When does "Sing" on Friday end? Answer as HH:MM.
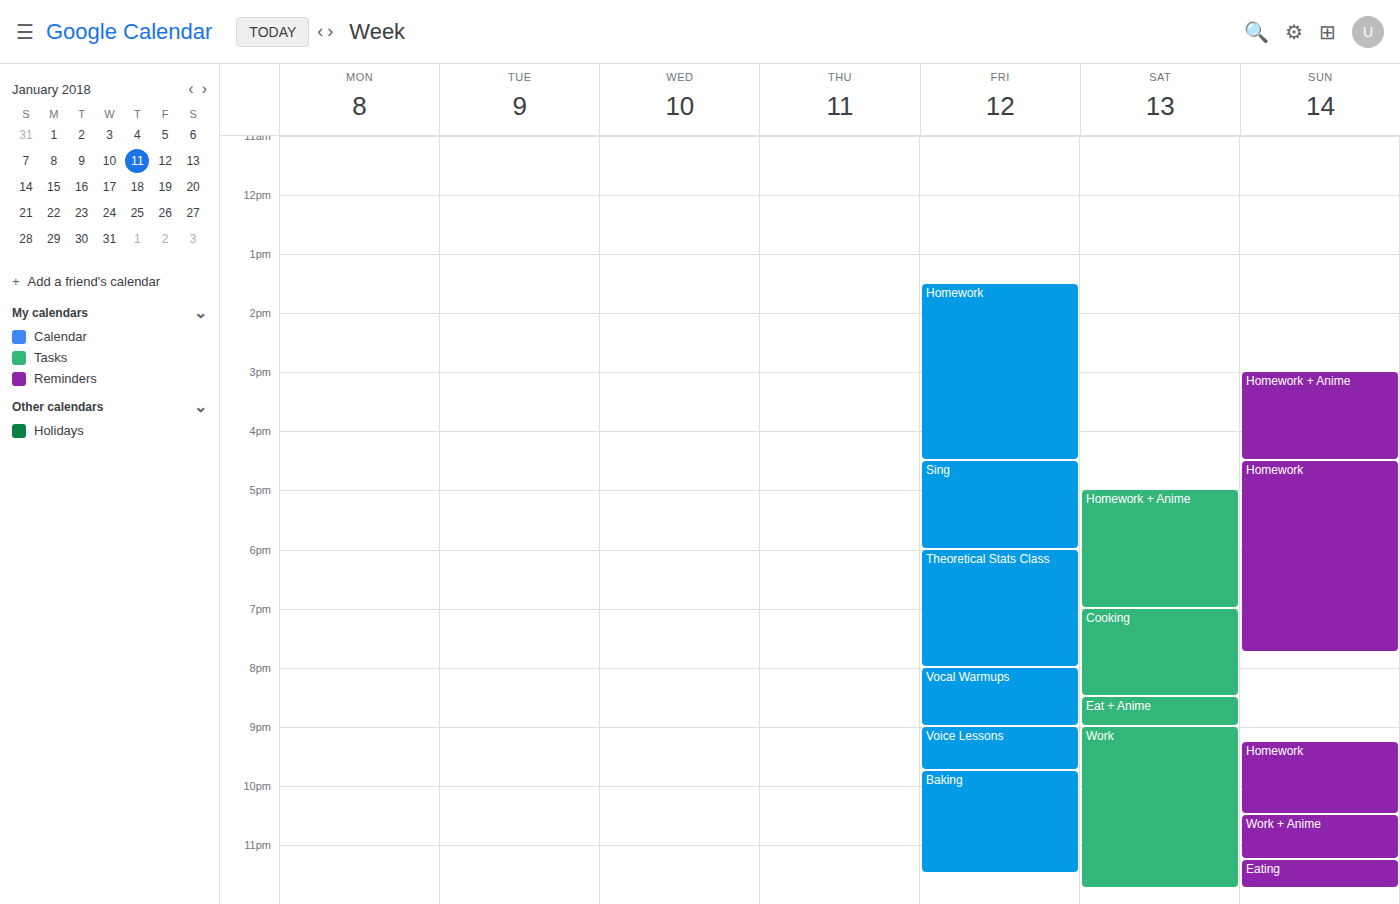
18:00